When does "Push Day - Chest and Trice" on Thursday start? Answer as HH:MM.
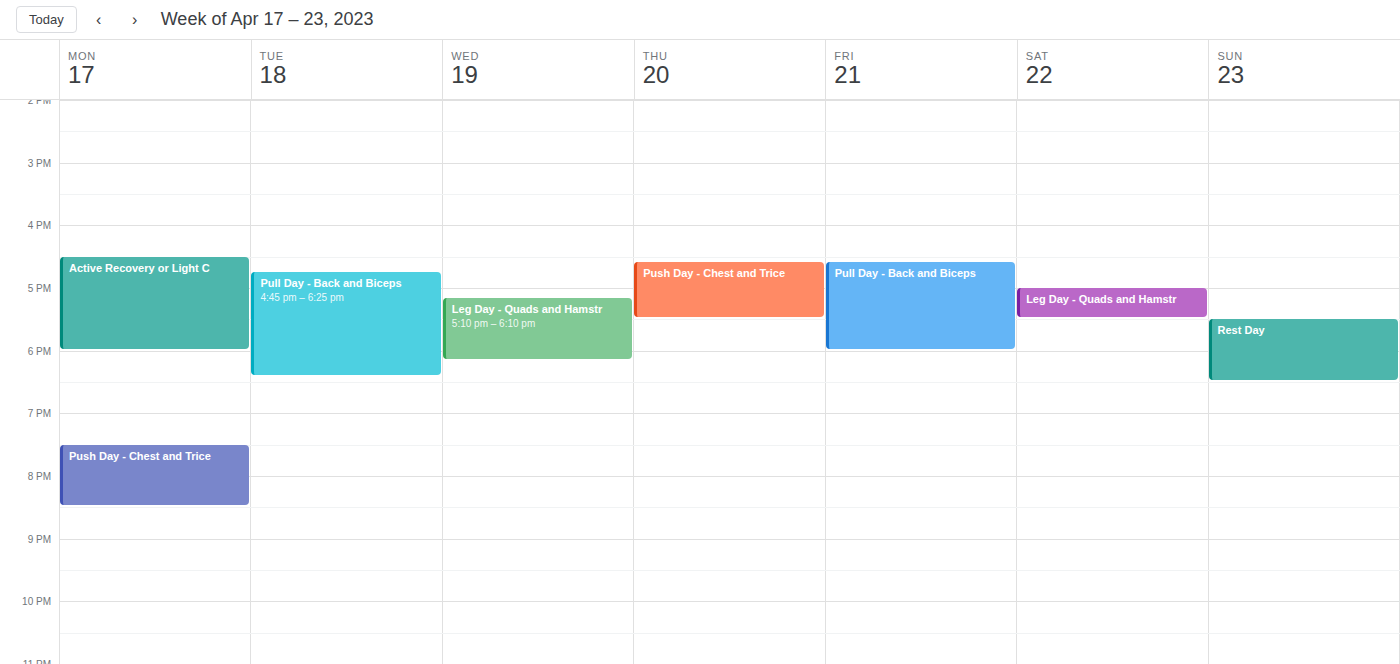
16:35